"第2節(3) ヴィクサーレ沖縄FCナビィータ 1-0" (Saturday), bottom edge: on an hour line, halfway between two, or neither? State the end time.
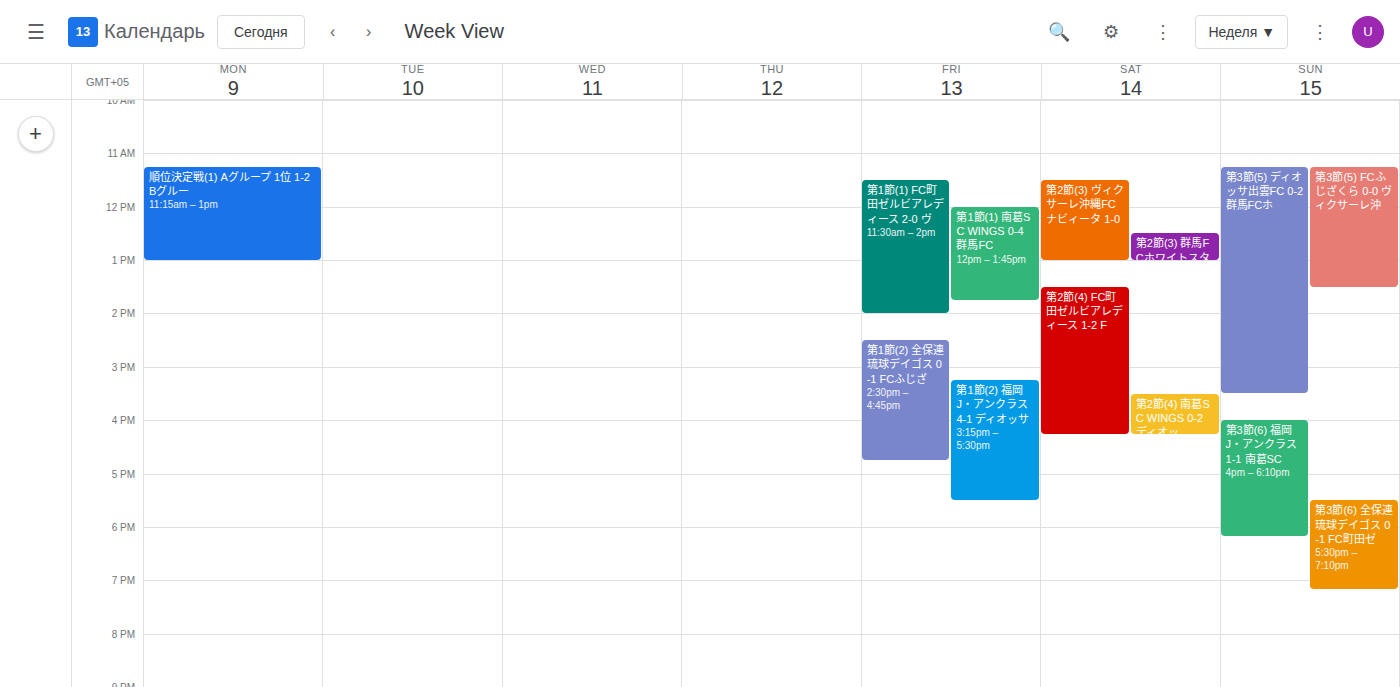
1:00 PM -- exactly on the 1 PM line.